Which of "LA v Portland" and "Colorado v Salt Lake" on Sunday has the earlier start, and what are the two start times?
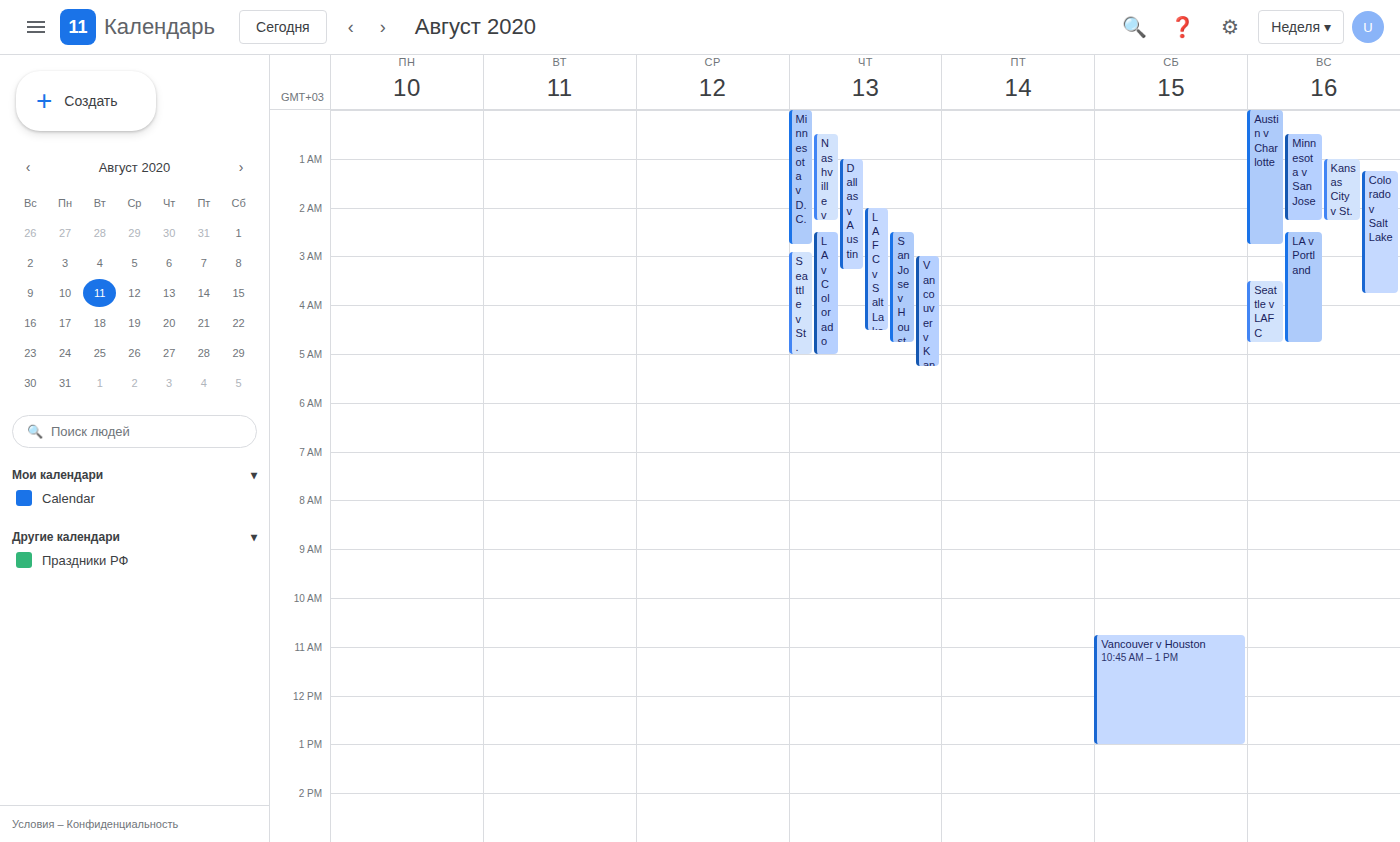
"Colorado v Salt Lake" 01:15; "LA v Portland" 02:30.